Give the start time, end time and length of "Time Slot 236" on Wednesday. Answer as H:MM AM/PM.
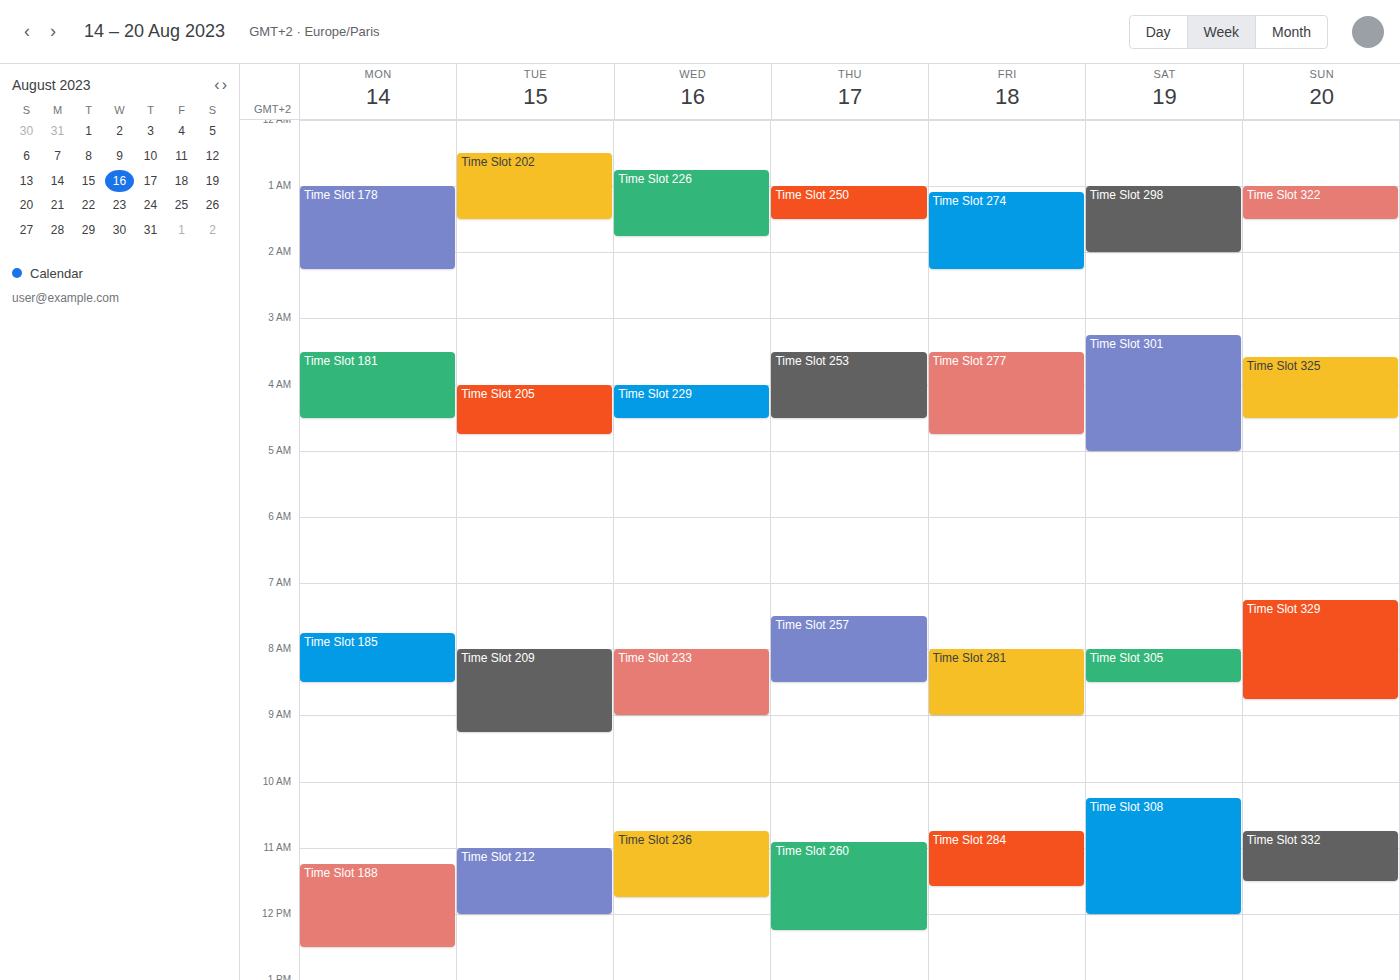
10:45 AM to 11:45 AM, 1 hour